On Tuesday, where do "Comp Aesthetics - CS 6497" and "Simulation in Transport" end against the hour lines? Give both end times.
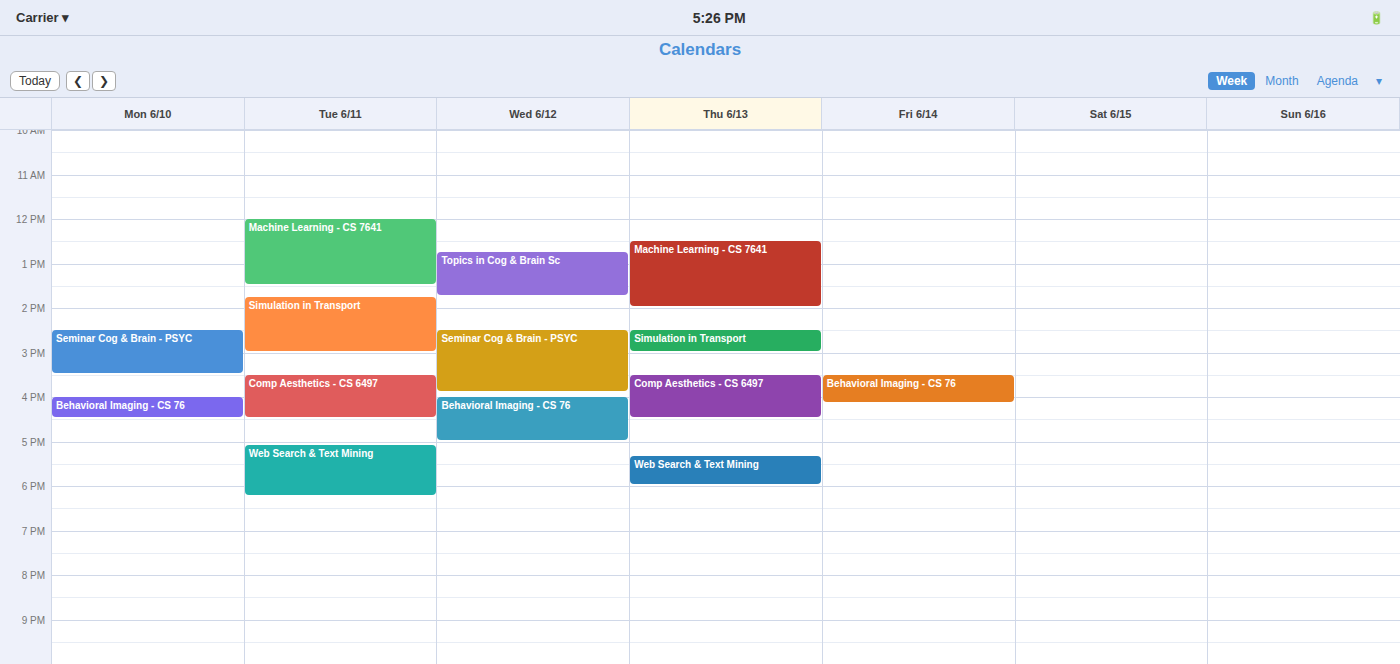
"Comp Aesthetics - CS 6497": 4:30 PM, halfway between the 4 PM and 5 PM lines. "Simulation in Transport": 3:00 PM, exactly on the 3 PM line.